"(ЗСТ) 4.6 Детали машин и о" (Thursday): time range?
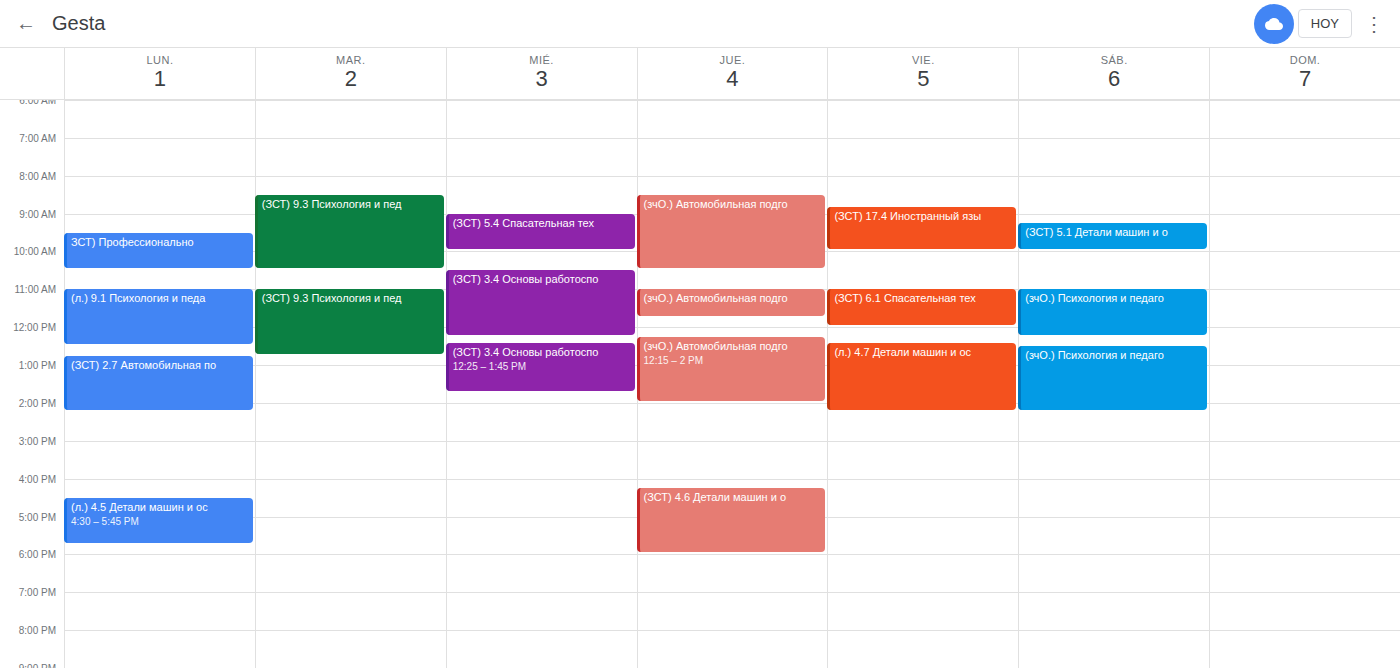
4:15 PM to 6:00 PM